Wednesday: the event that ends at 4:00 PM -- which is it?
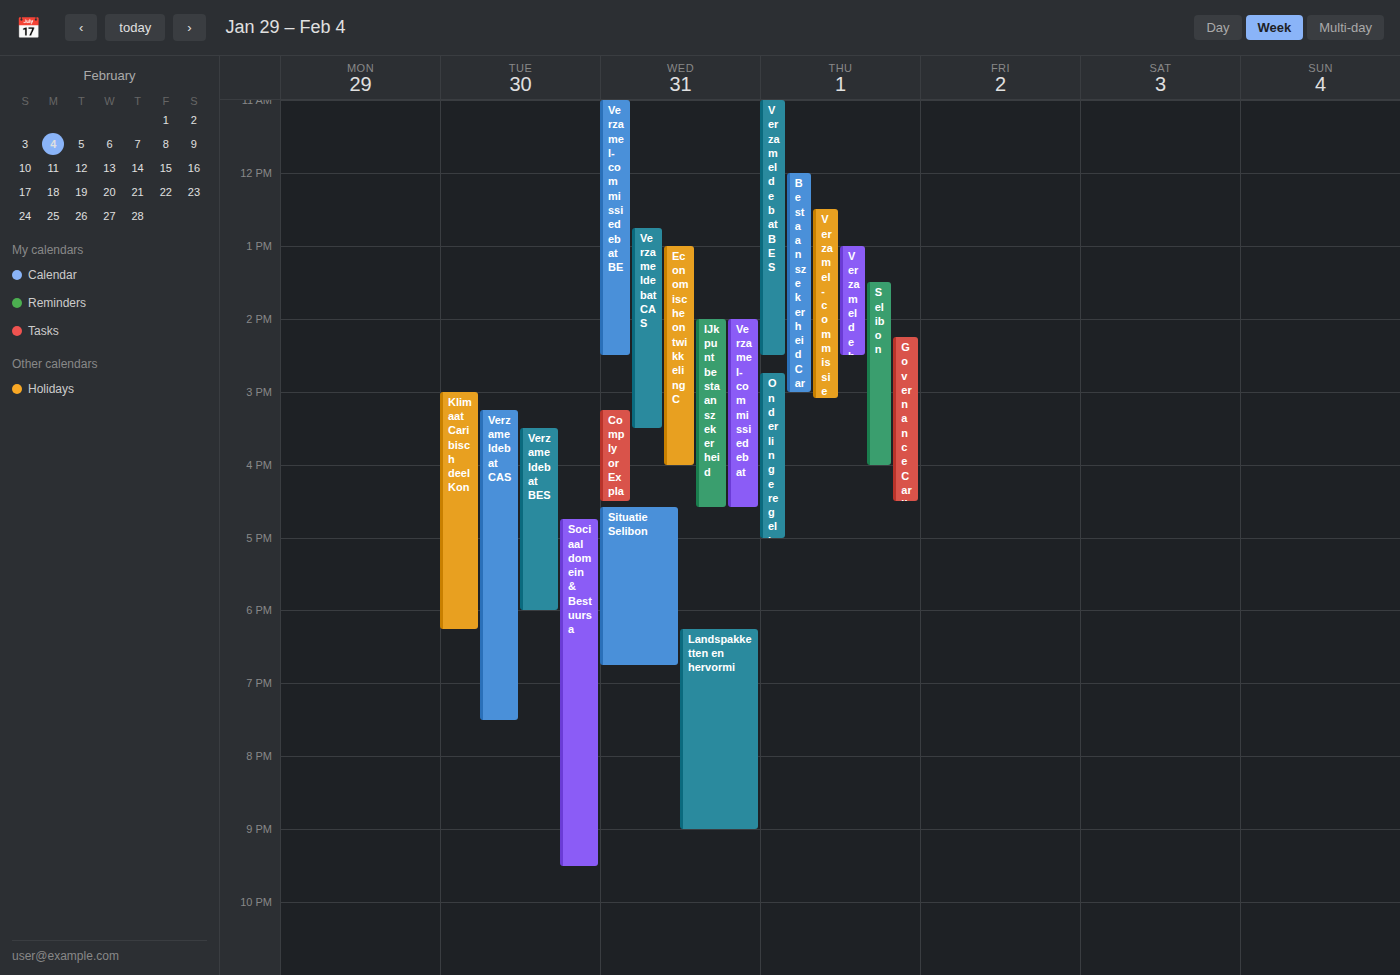
"Economische ontwikkeling C"